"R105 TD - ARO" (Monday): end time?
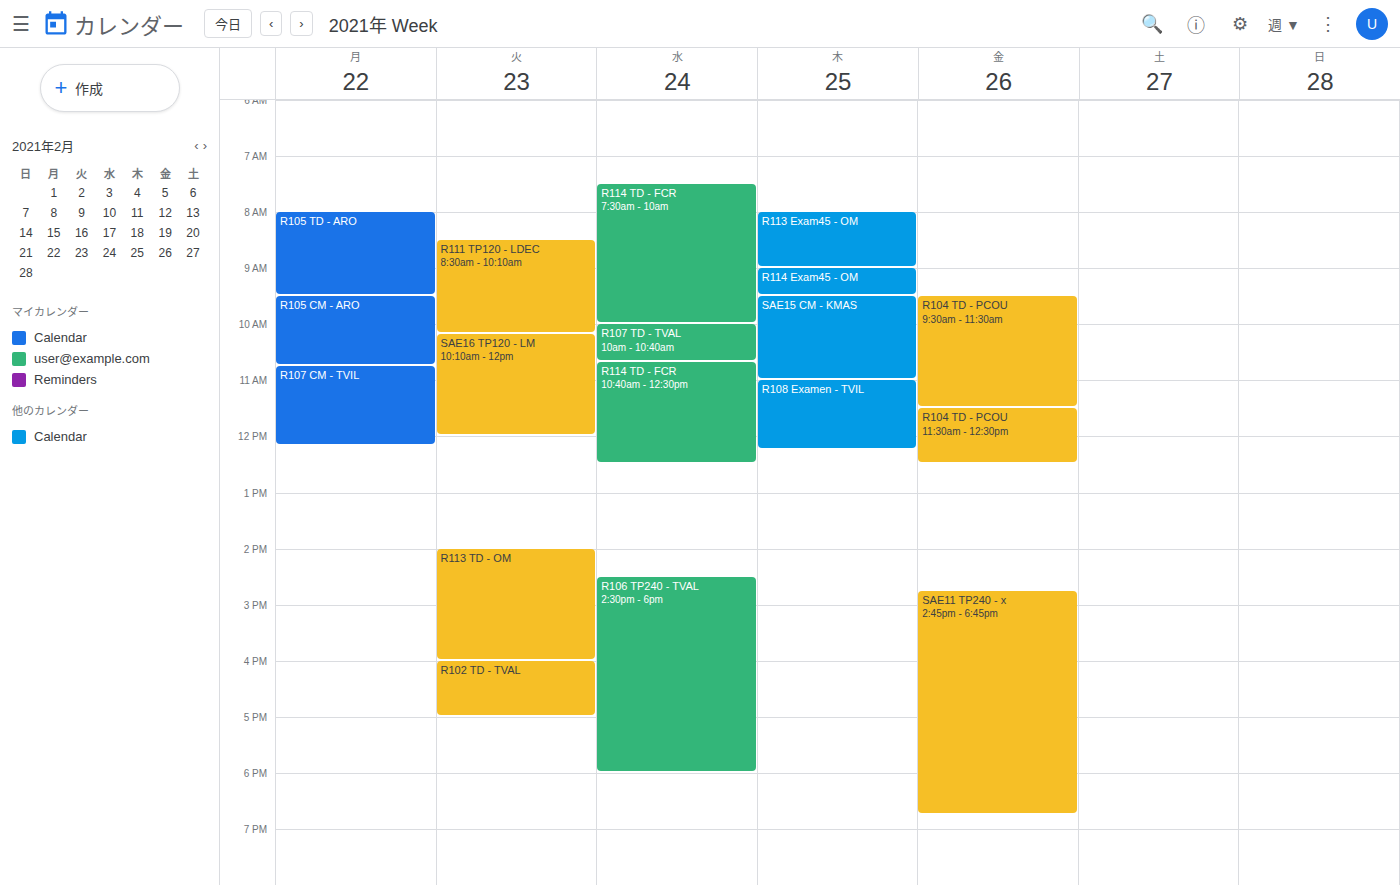
9:30 AM